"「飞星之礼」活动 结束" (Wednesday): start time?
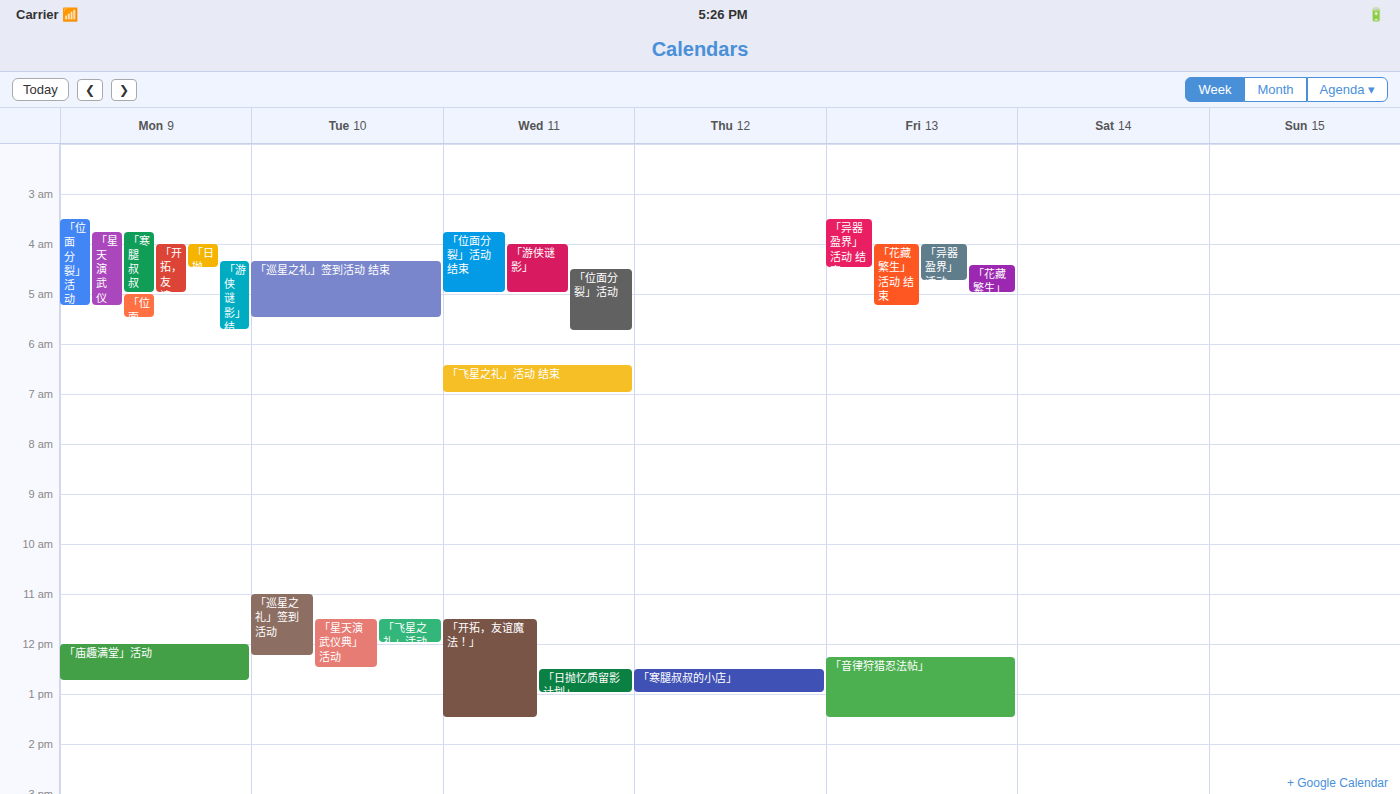
6:25 AM